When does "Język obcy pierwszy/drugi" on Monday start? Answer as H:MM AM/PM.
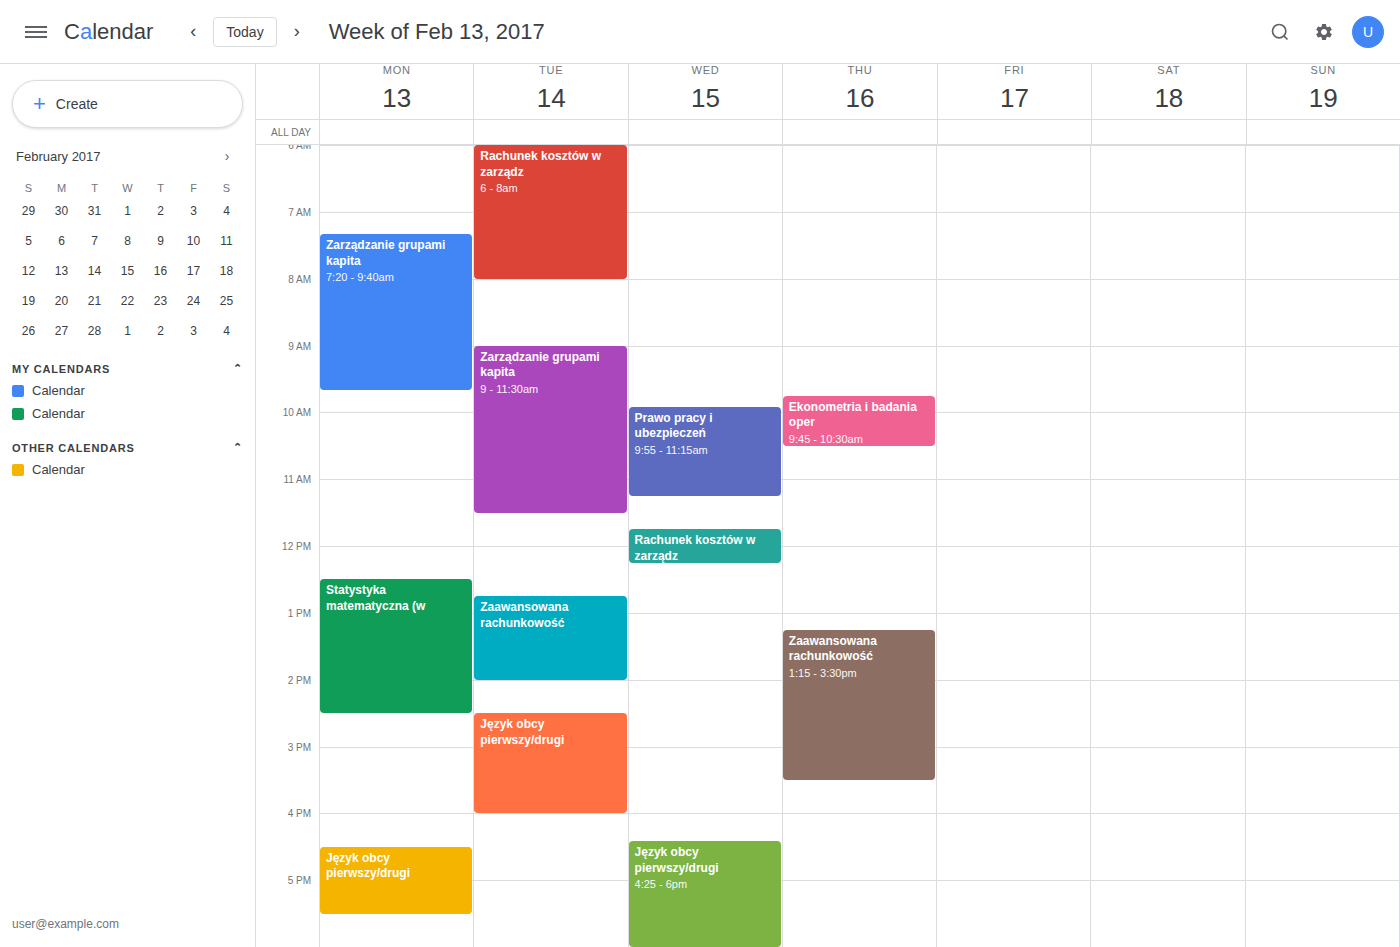
4:30 PM